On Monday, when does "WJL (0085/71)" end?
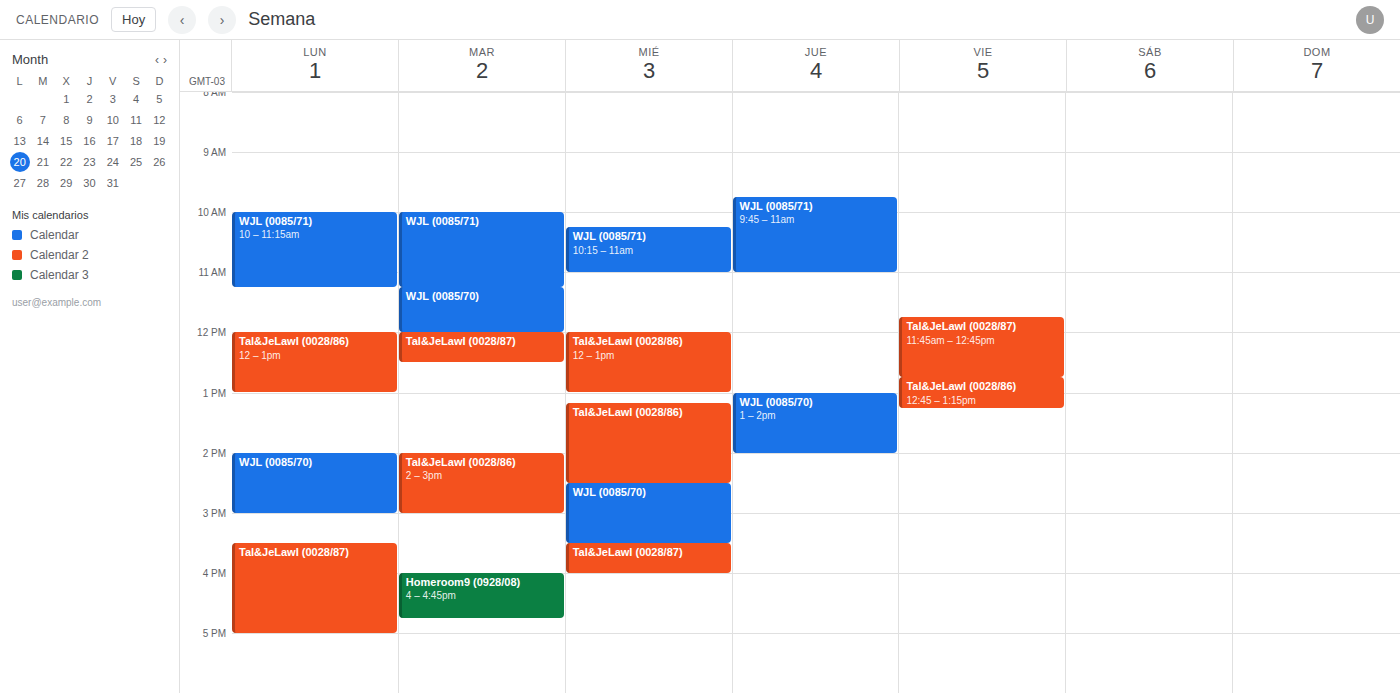
11:15 AM